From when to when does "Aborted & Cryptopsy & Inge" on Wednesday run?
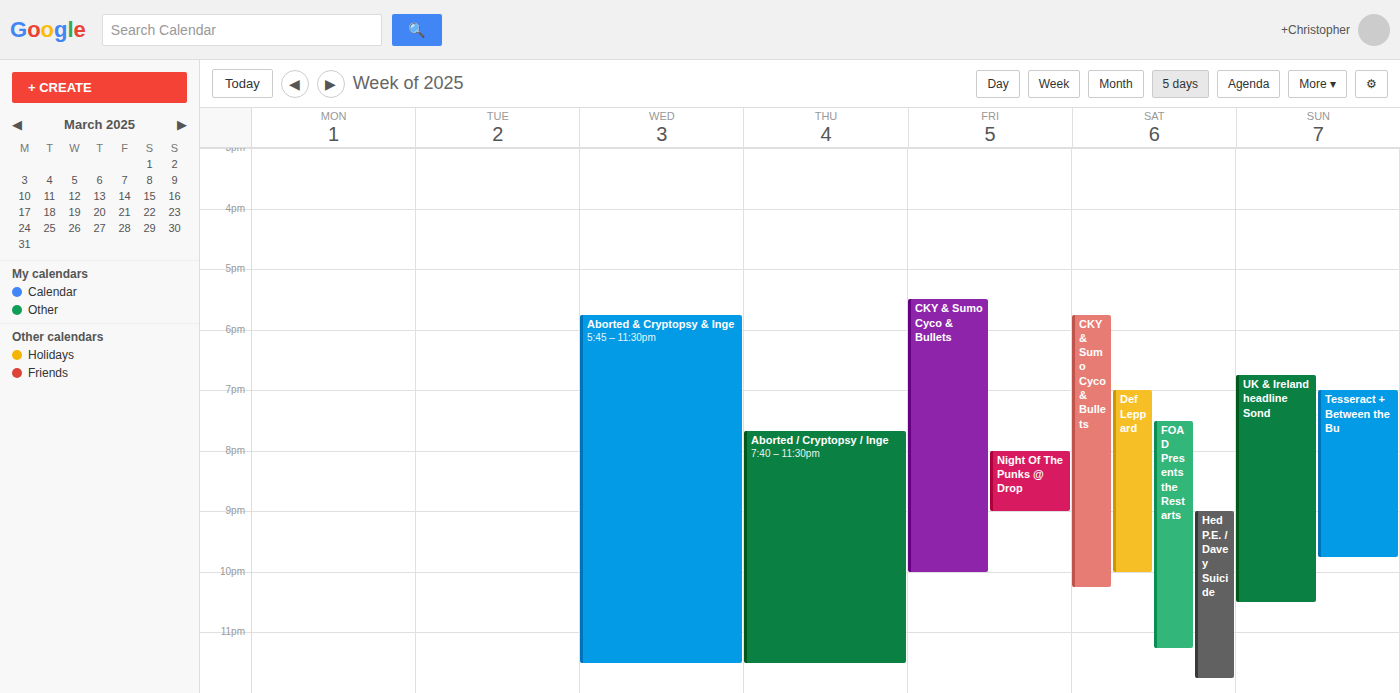
17:45 to 23:30